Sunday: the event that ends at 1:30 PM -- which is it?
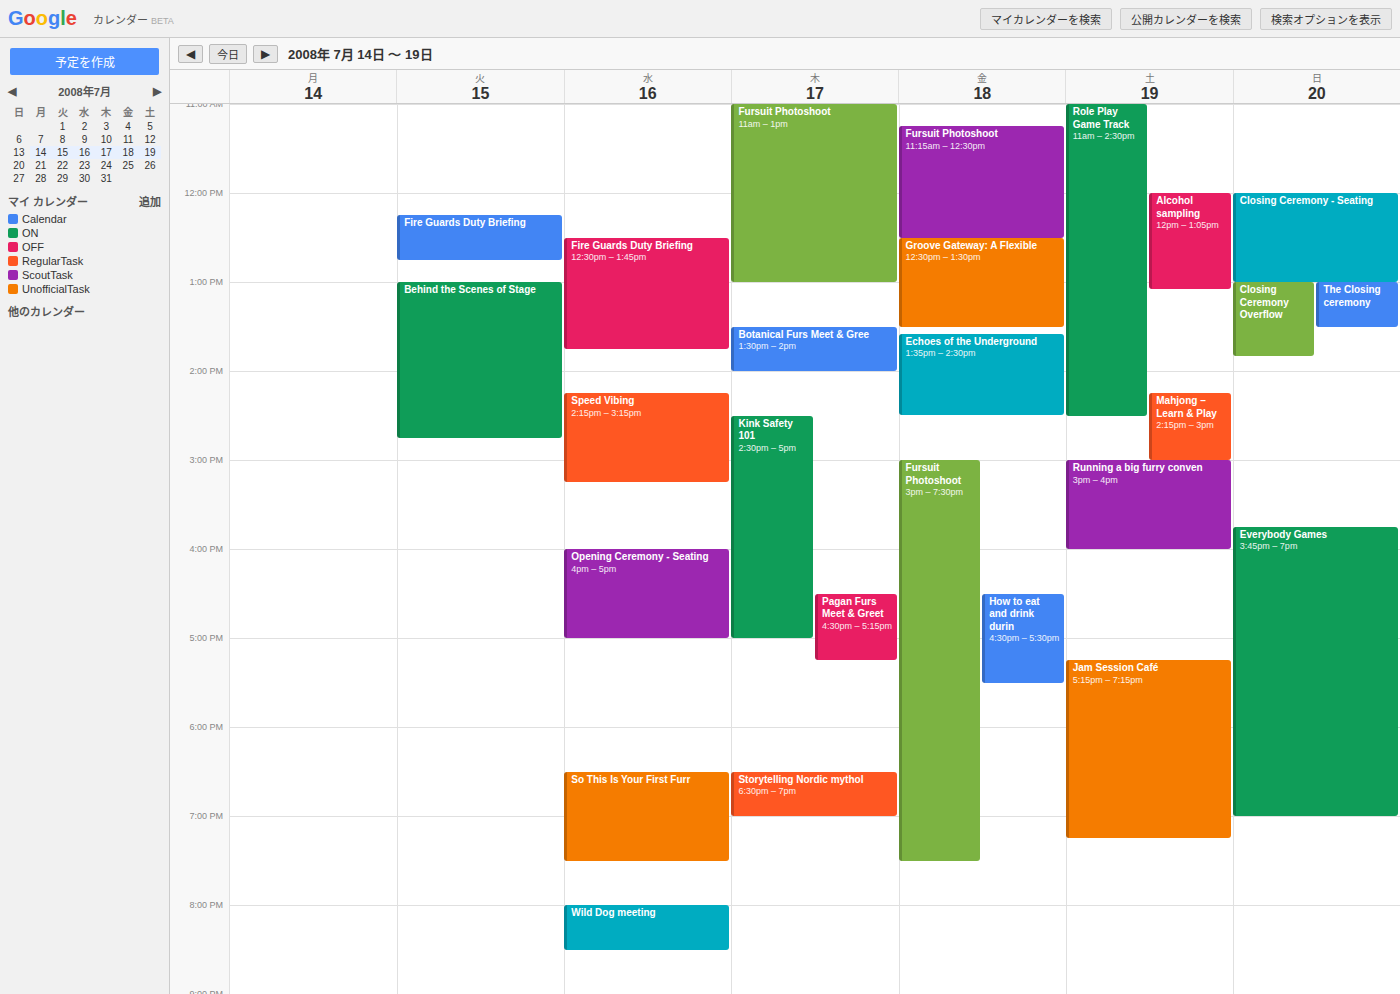
"The Closing ceremony"